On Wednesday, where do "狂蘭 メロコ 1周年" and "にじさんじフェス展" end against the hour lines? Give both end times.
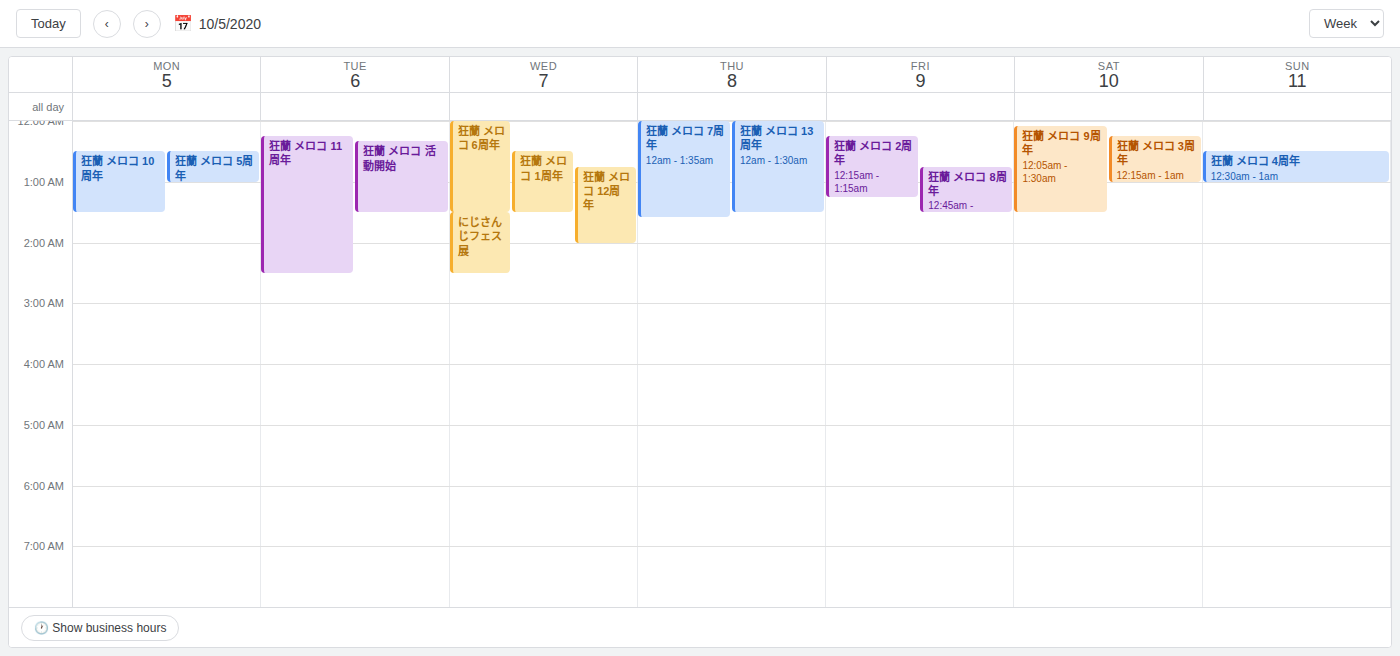
"狂蘭 メロコ 1周年": 1:30 AM, halfway between the 1 AM and 2 AM lines. "にじさんじフェス展": 2:30 AM, halfway between the 2 AM and 3 AM lines.